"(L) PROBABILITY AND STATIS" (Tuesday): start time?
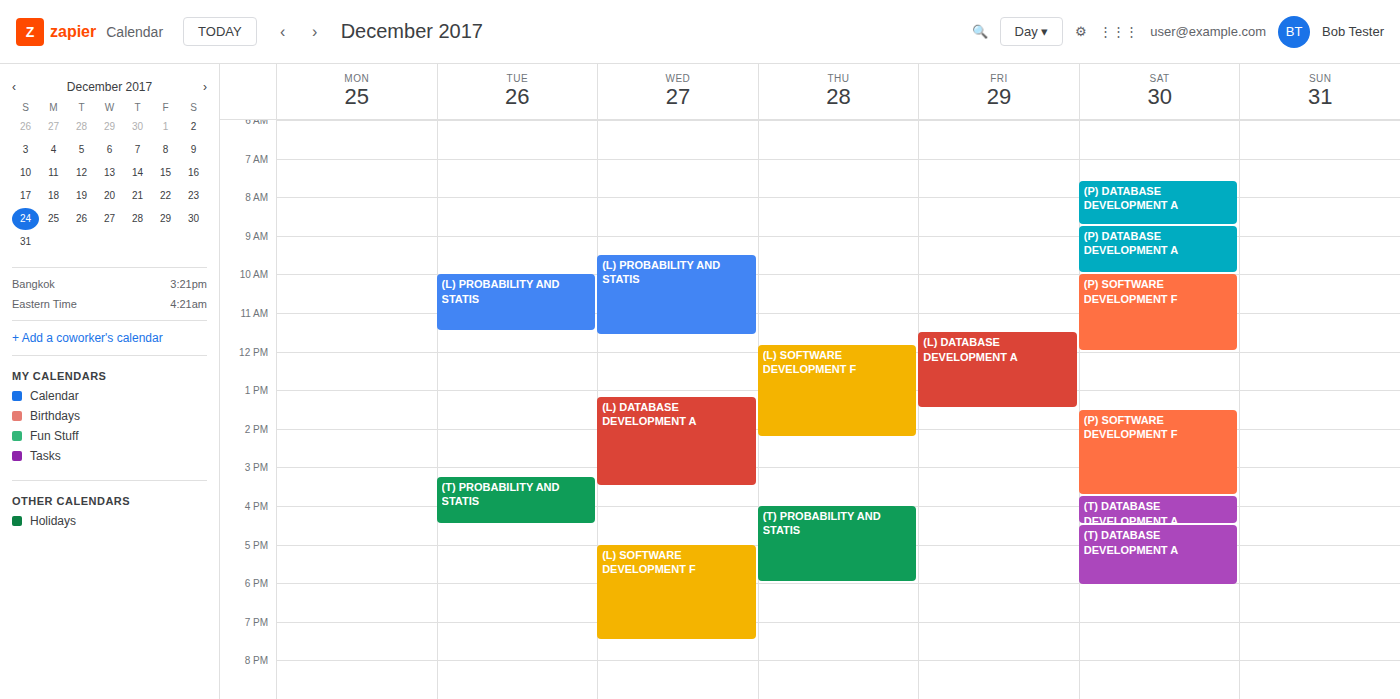
10:00 AM